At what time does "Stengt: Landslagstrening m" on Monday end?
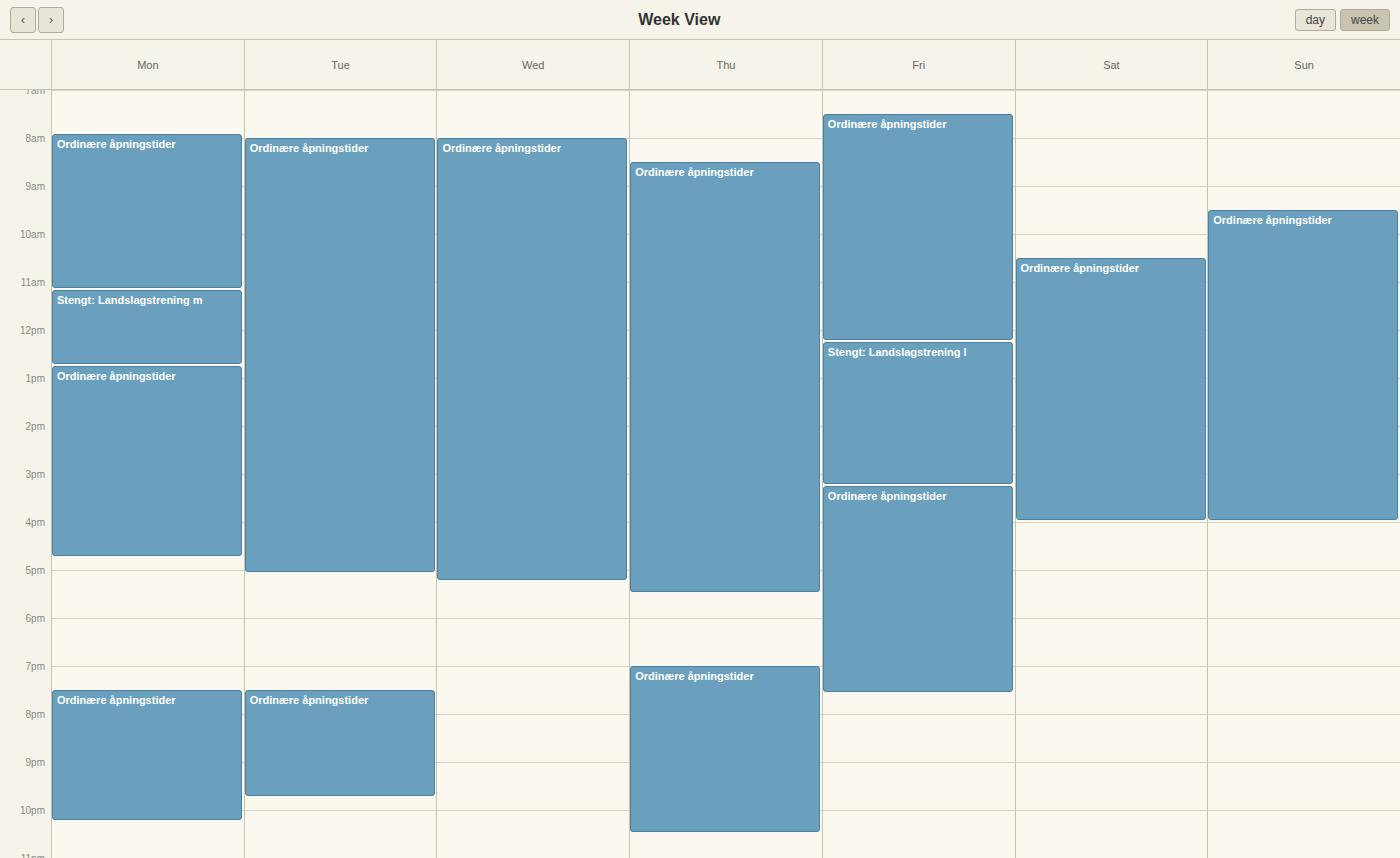
12:45